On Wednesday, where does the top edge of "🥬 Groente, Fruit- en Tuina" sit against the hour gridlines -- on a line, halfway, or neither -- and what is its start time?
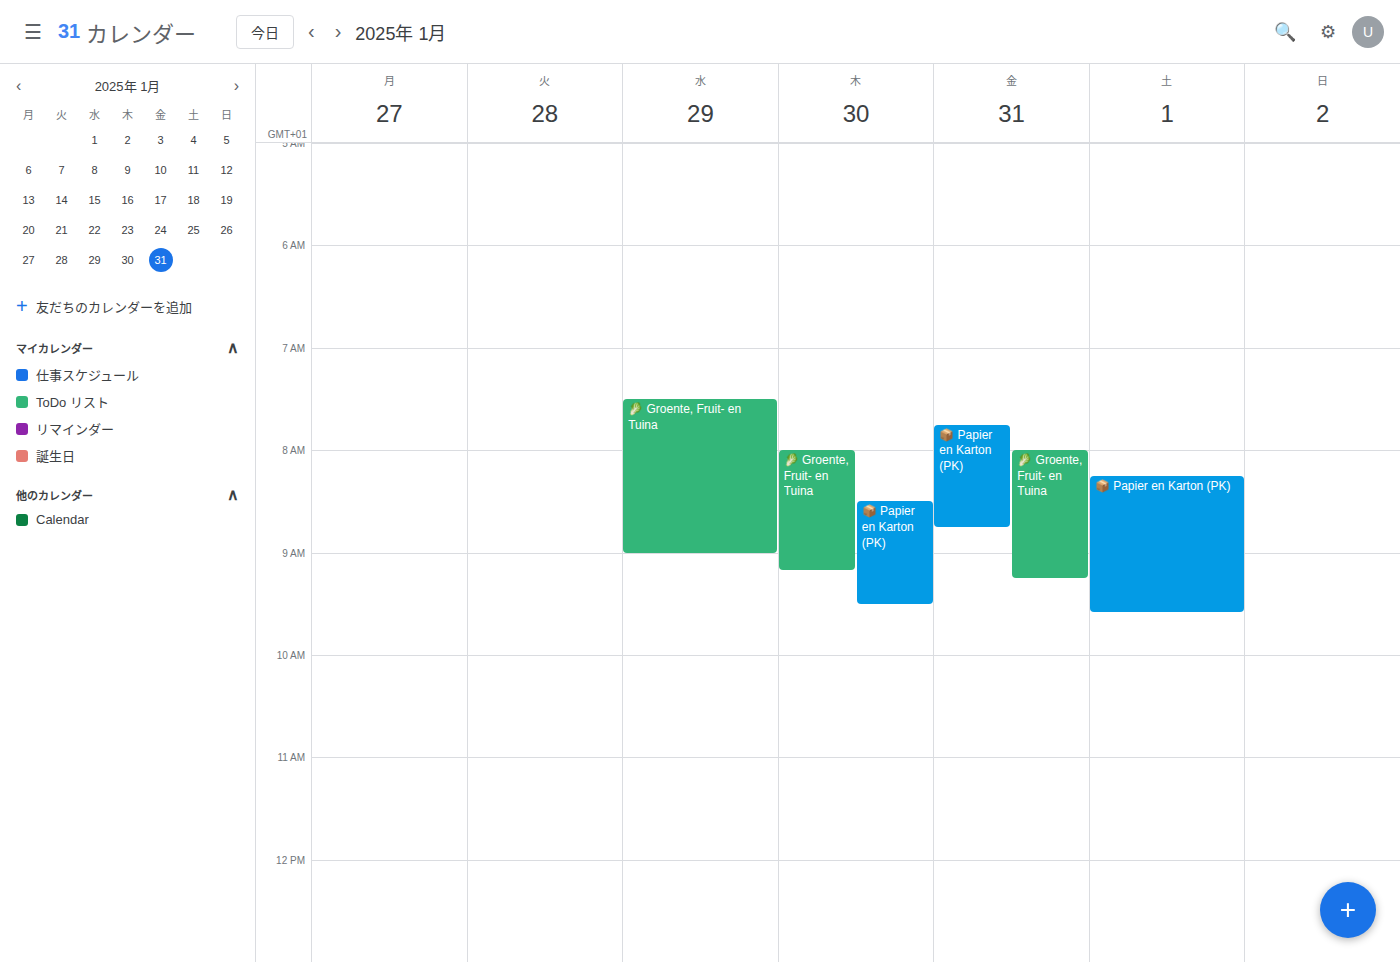
7:30 AM -- halfway between the 7 AM and 8 AM lines.